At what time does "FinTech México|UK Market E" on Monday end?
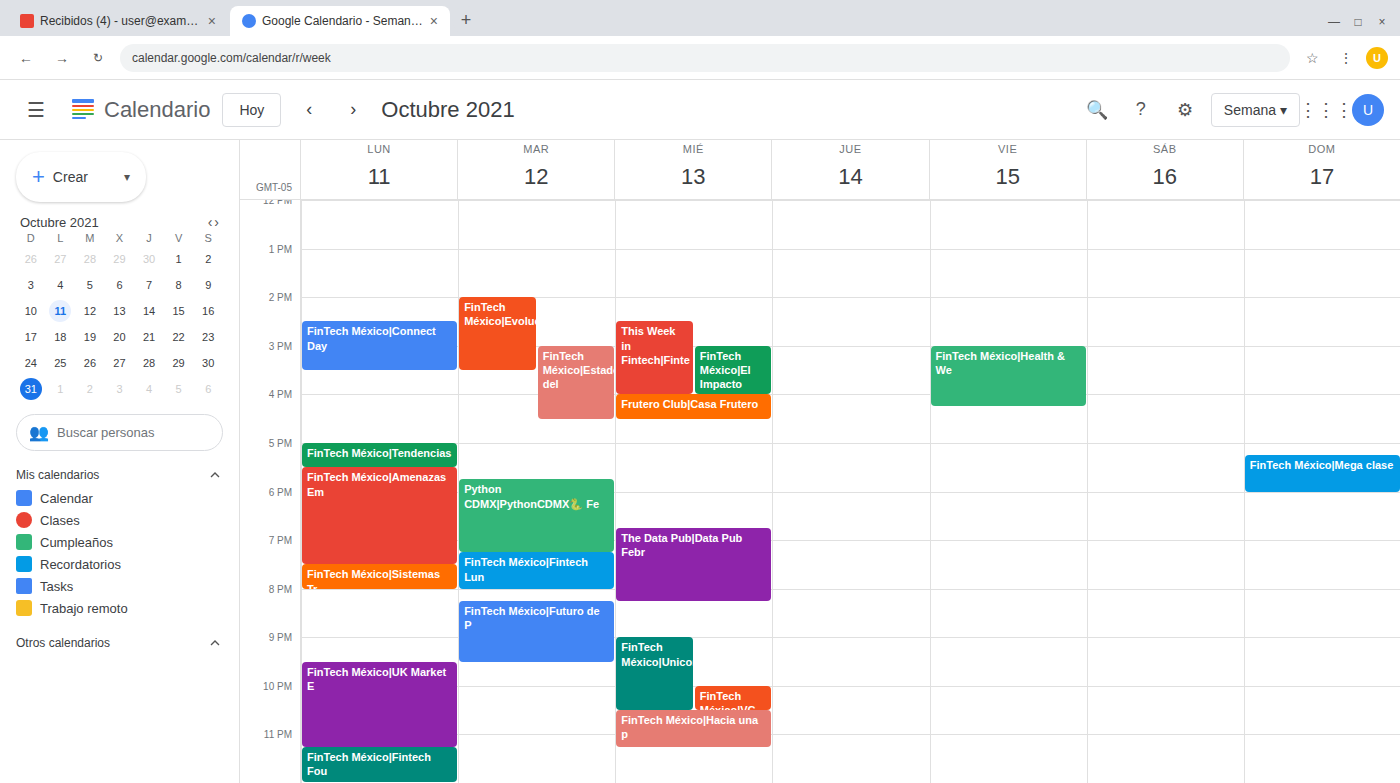
11:15 PM